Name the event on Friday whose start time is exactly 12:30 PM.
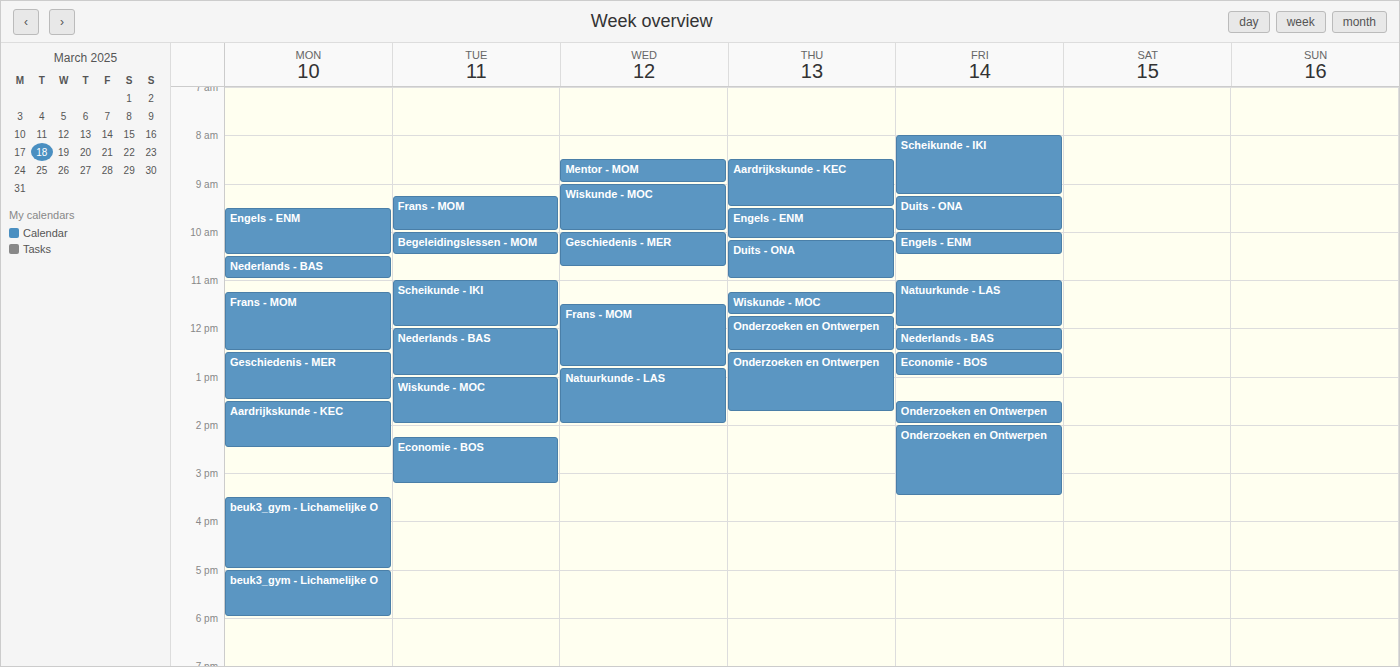
"Economie - BOS"